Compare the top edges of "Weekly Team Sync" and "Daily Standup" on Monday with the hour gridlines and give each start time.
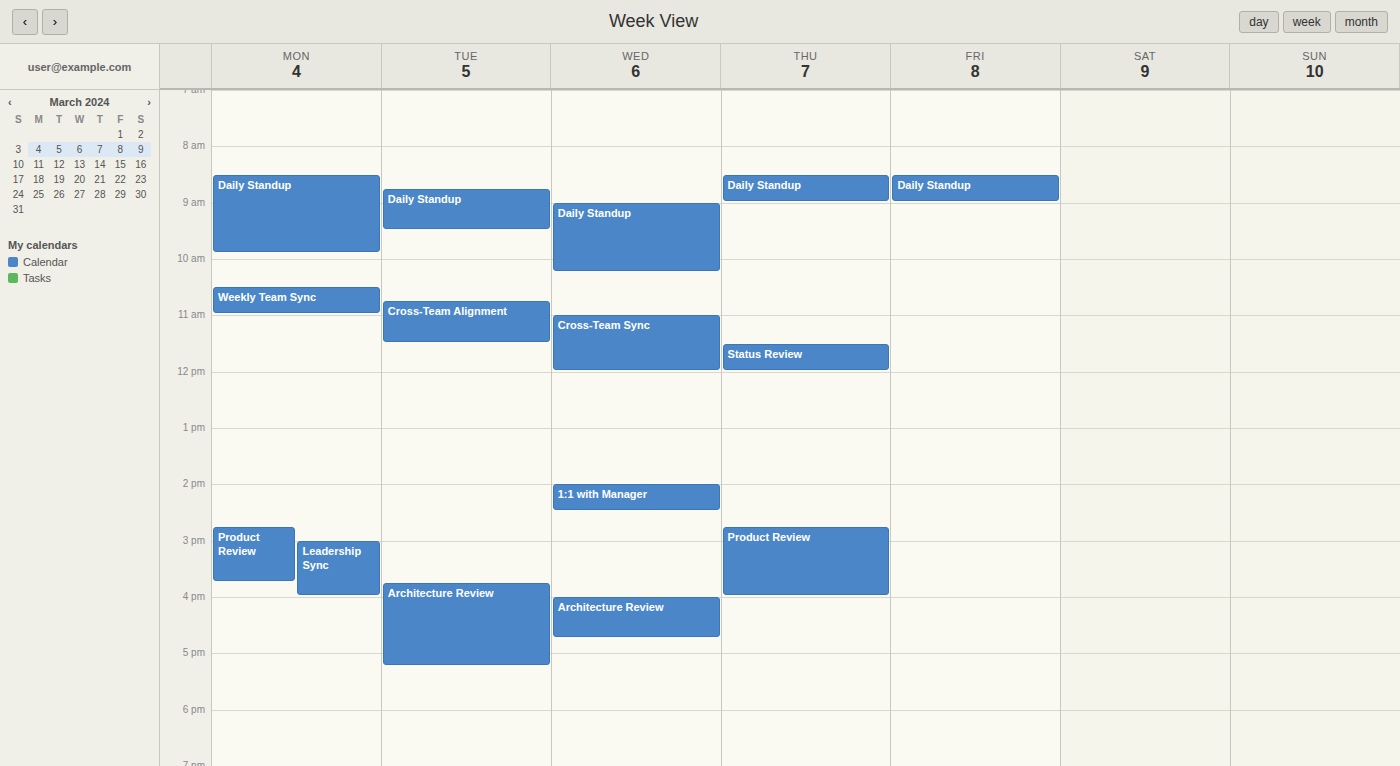
"Weekly Team Sync": 10:30 AM, halfway between the 10 AM and 11 AM lines. "Daily Standup": 8:30 AM, halfway between the 8 AM and 9 AM lines.